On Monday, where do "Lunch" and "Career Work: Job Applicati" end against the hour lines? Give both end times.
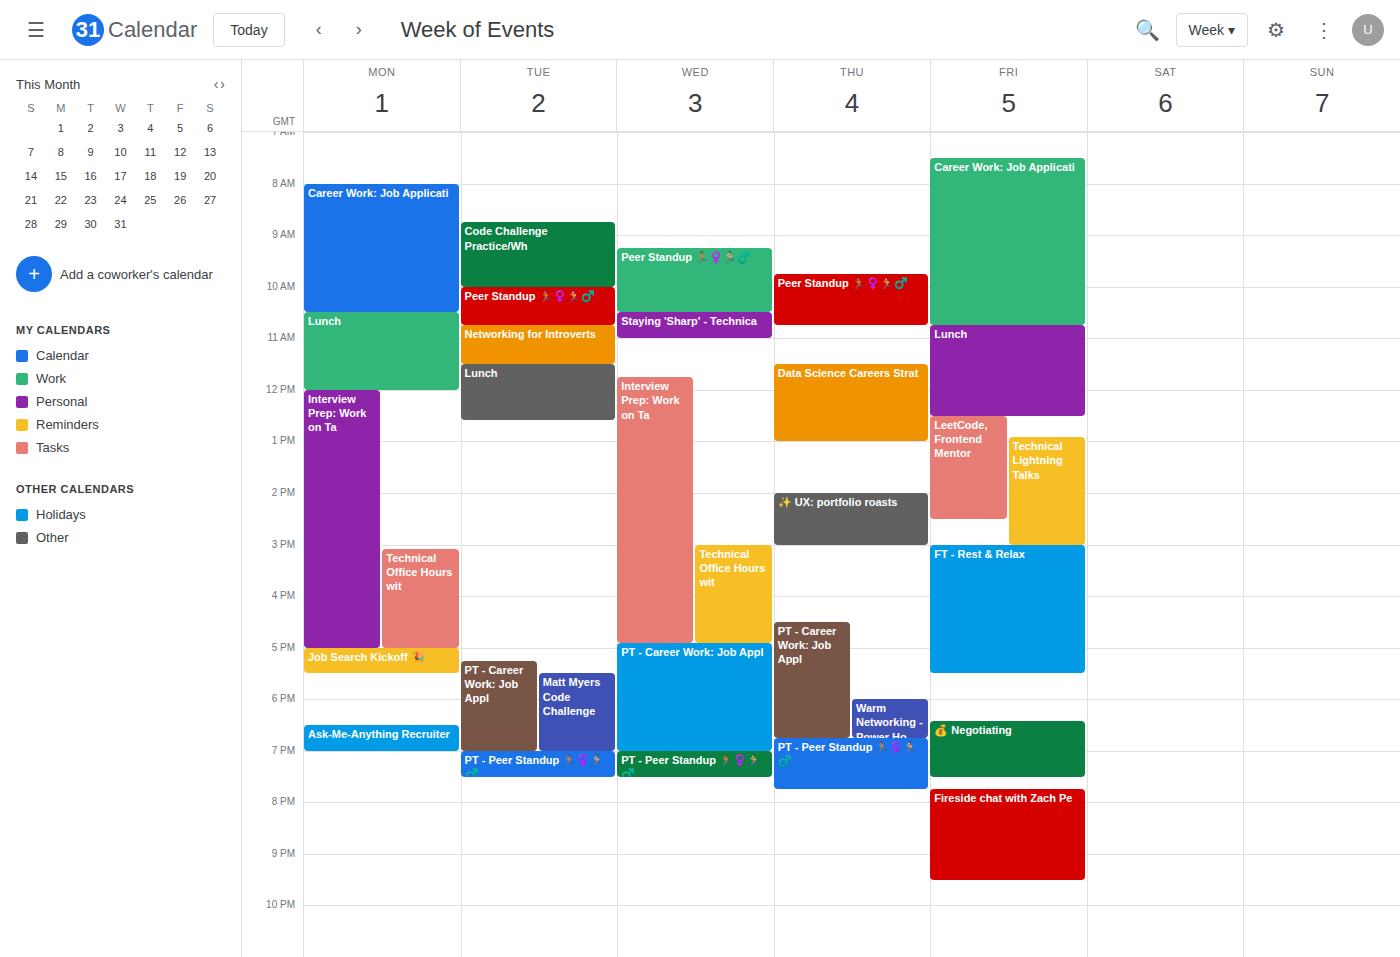
"Lunch": 12:00 PM, exactly on the 12 PM line. "Career Work: Job Applicati": 10:30 AM, halfway between the 10 AM and 11 AM lines.